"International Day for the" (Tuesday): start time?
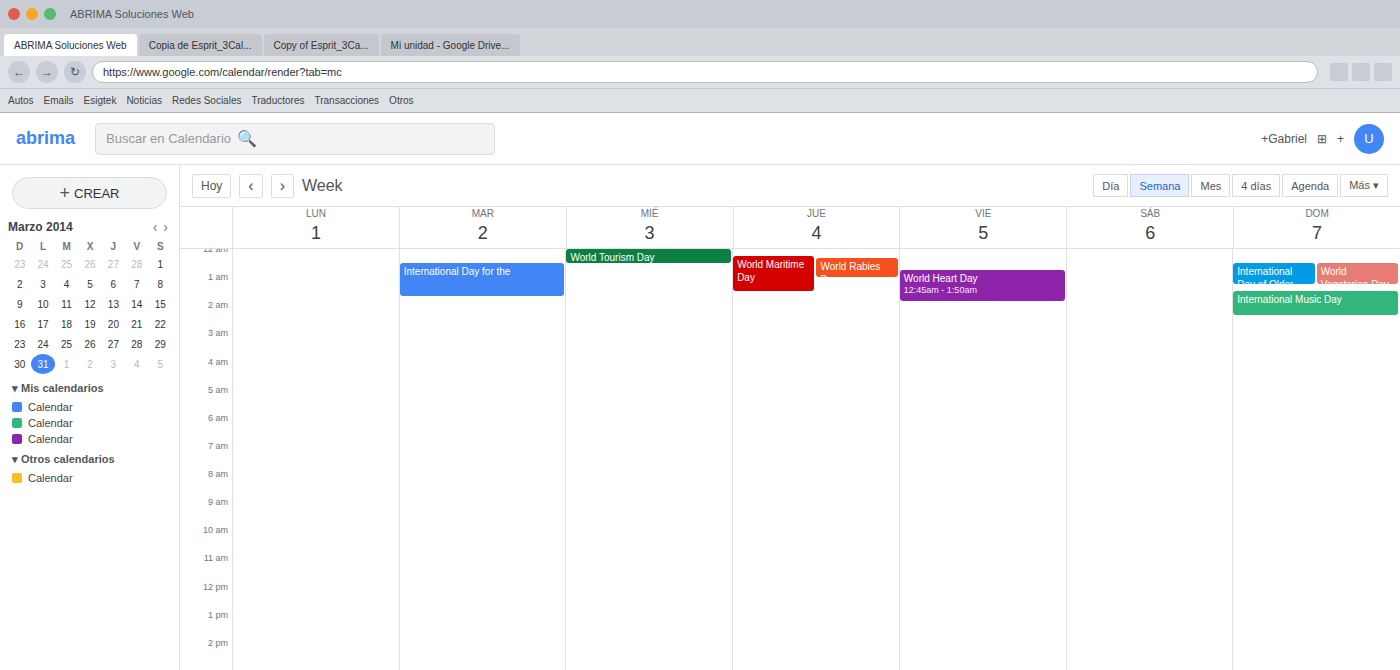
12:30 AM